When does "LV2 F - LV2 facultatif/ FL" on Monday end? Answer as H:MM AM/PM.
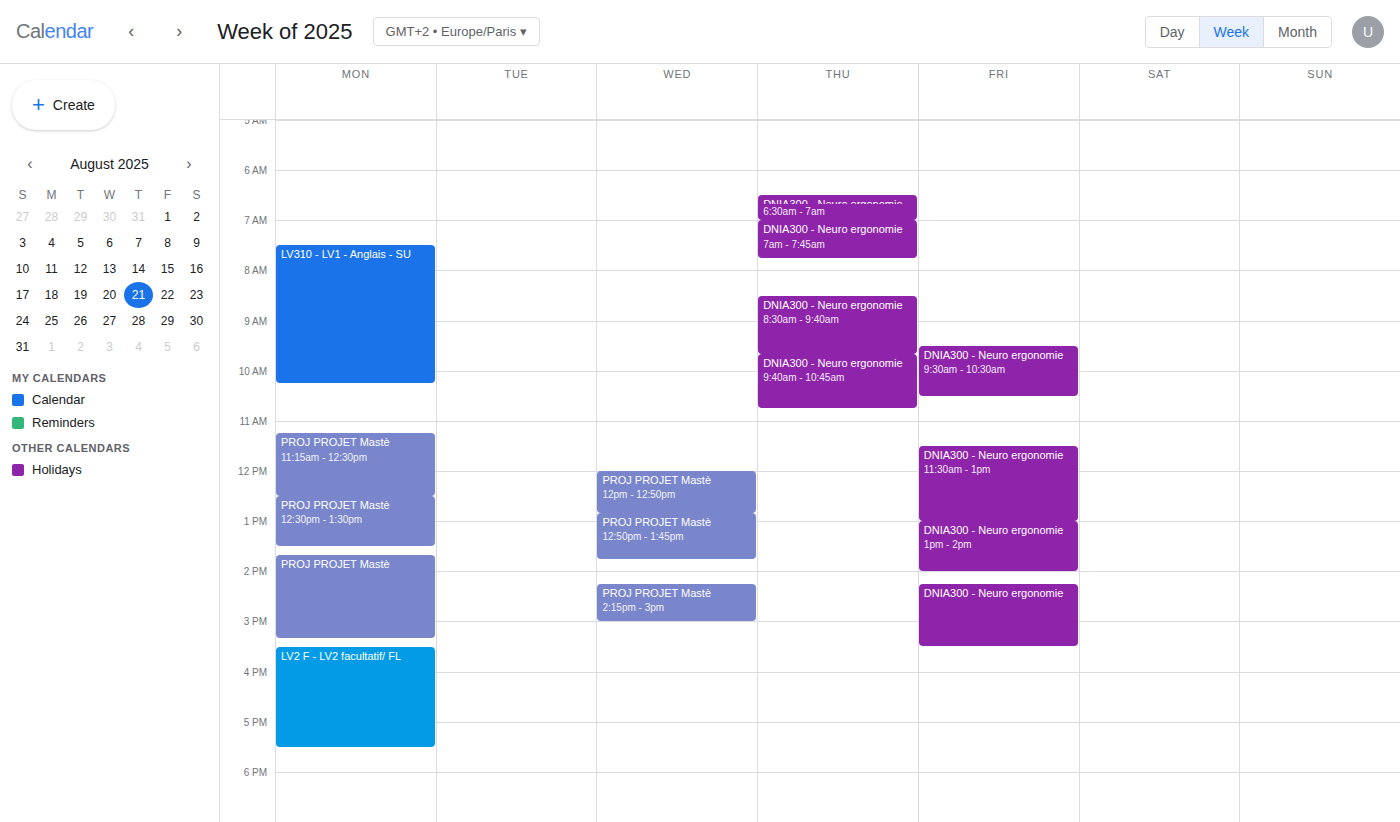
5:30 PM